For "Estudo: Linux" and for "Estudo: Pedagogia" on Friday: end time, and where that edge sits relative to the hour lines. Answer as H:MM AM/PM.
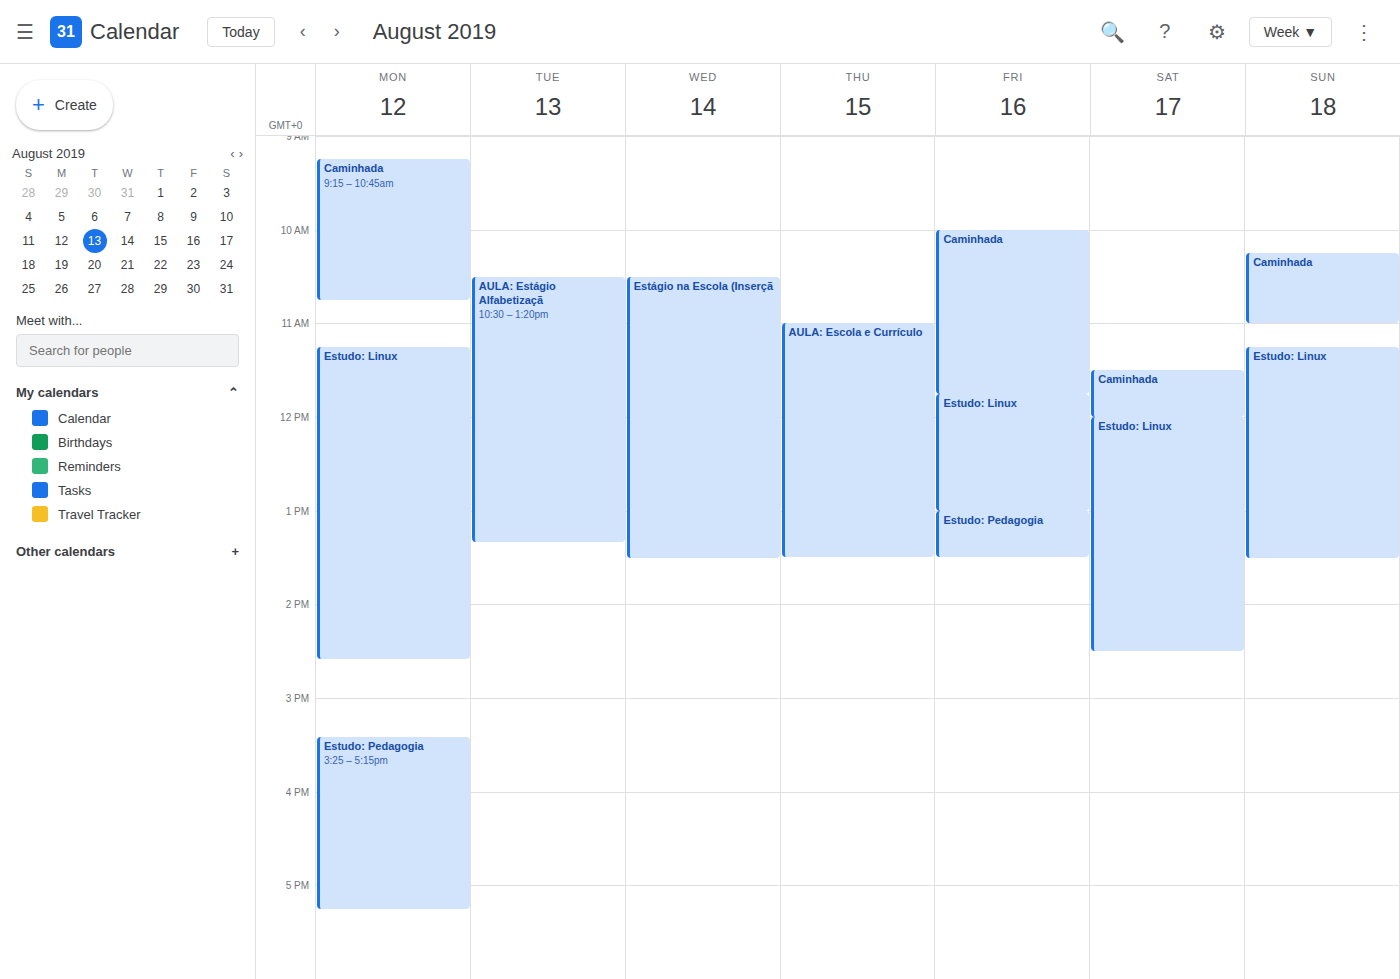
"Estudo: Linux": 1:00 PM, exactly on the 1 PM line. "Estudo: Pedagogia": 1:30 PM, halfway between the 1 PM and 2 PM lines.